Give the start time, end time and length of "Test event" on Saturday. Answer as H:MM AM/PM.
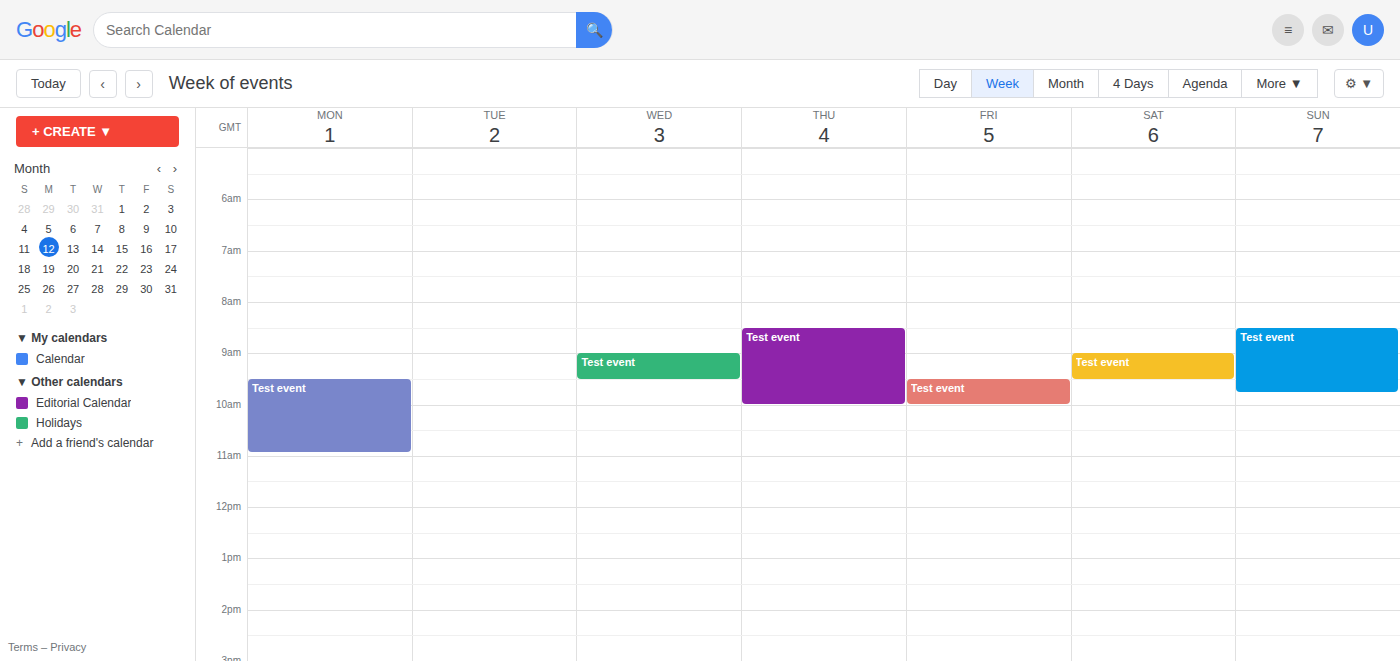
9:00 AM to 9:30 AM, 30 minutes